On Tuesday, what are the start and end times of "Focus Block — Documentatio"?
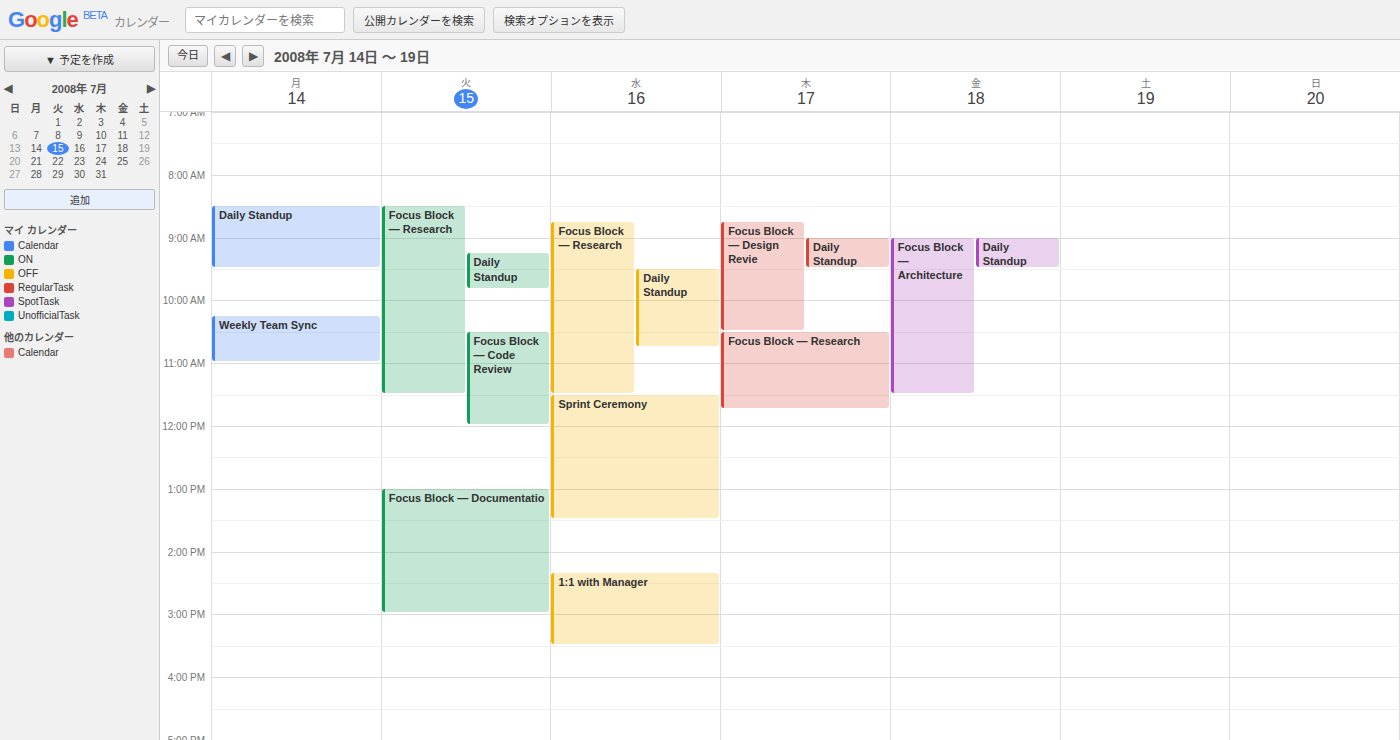
1:00 PM to 3:00 PM